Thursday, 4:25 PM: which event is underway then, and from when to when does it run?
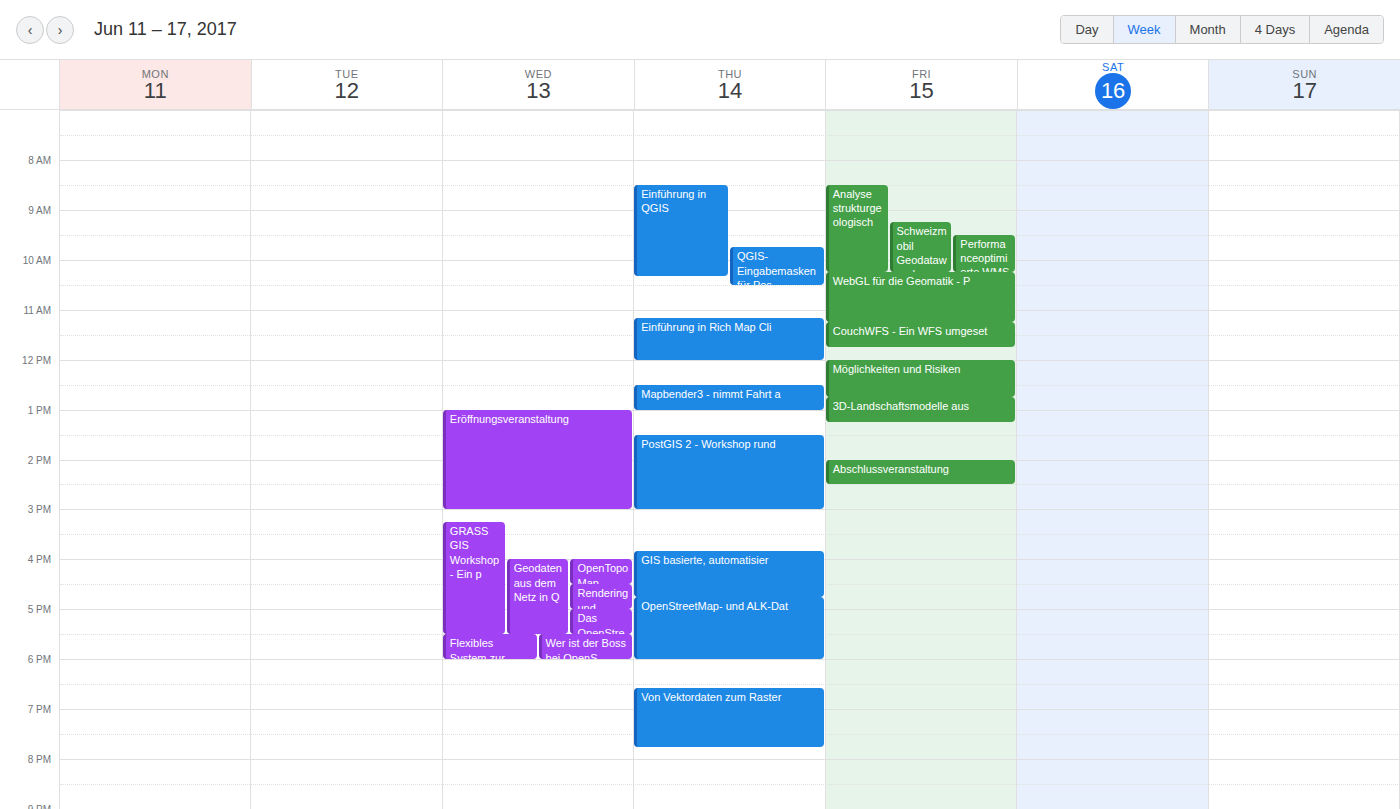
"GIS basierte, automatisier", 3:50 PM to 4:45 PM